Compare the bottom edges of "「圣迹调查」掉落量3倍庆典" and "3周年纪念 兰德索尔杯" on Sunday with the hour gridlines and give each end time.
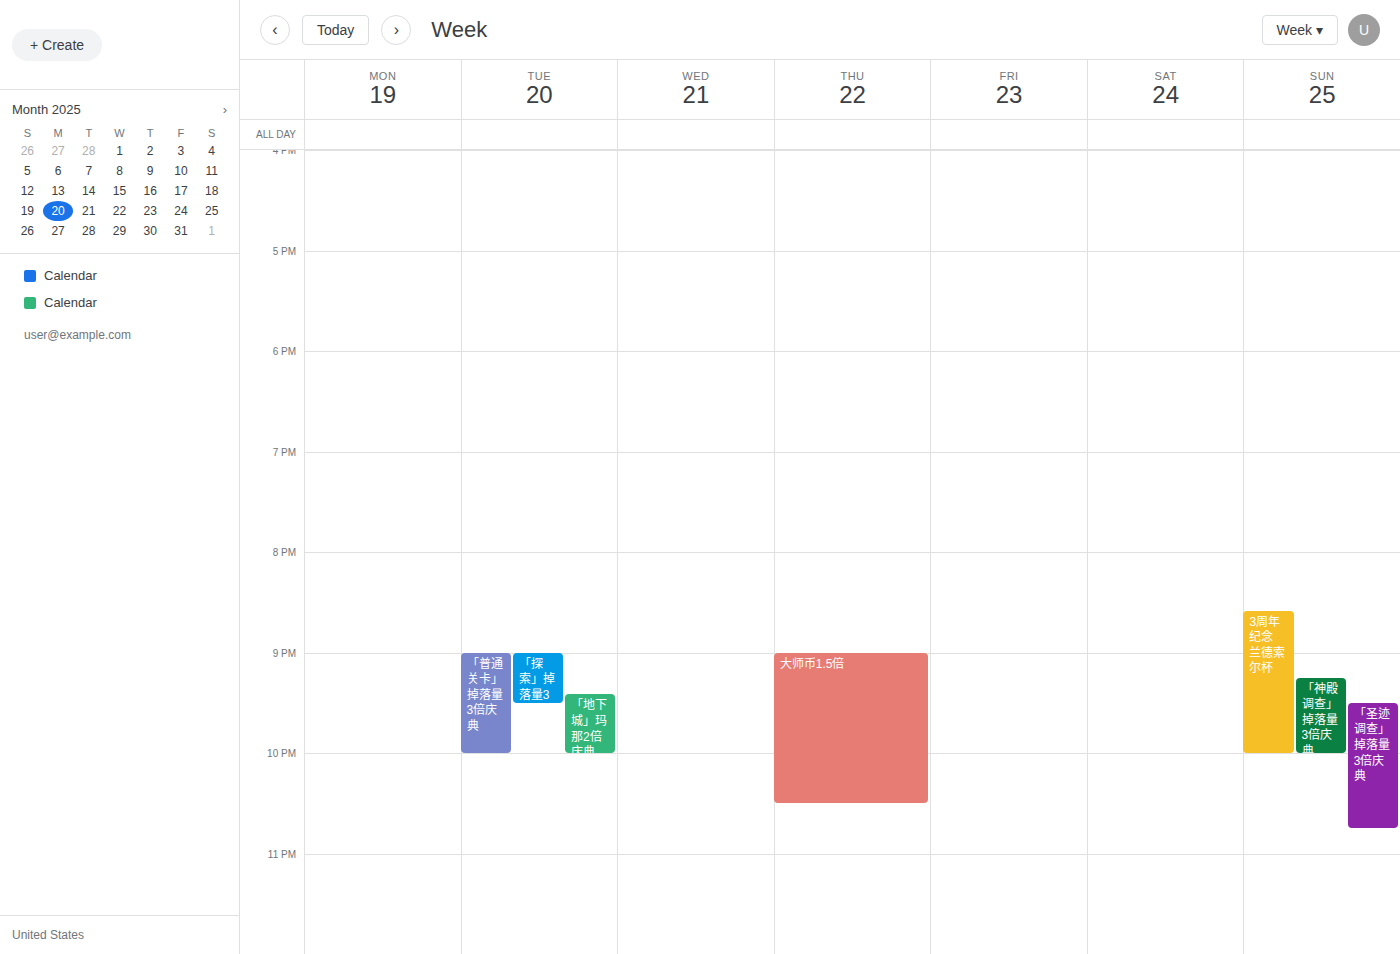
"「圣迹调查」掉落量3倍庆典": 10:45 PM, neither: three quarters of the way from the 10 PM line to the 11 PM line. "3周年纪念 兰德索尔杯": 10:00 PM, exactly on the 10 PM line.